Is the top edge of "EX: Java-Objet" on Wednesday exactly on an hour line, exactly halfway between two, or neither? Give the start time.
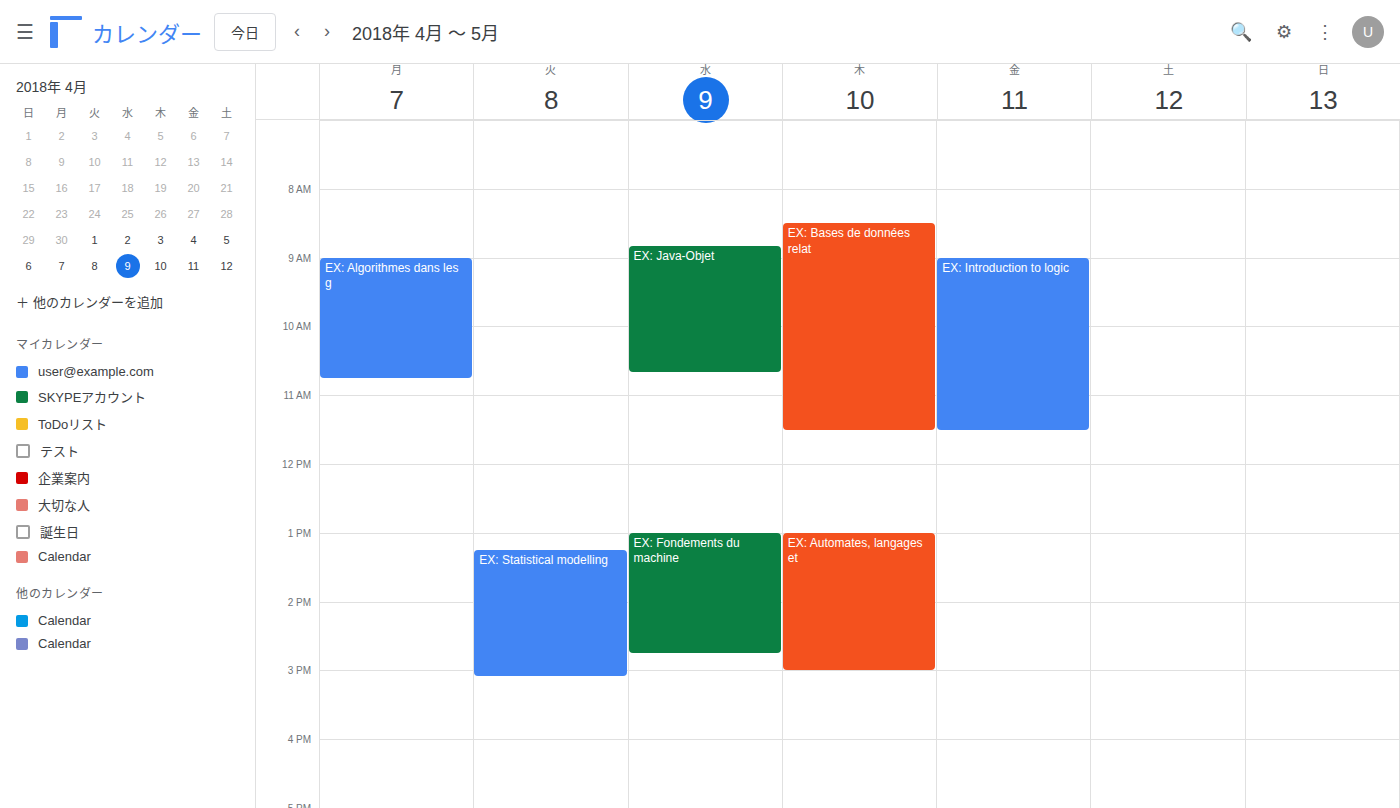
8:50 AM -- neither: 50 minutes below the 8 AM line and 10 minutes above the 9 AM line.